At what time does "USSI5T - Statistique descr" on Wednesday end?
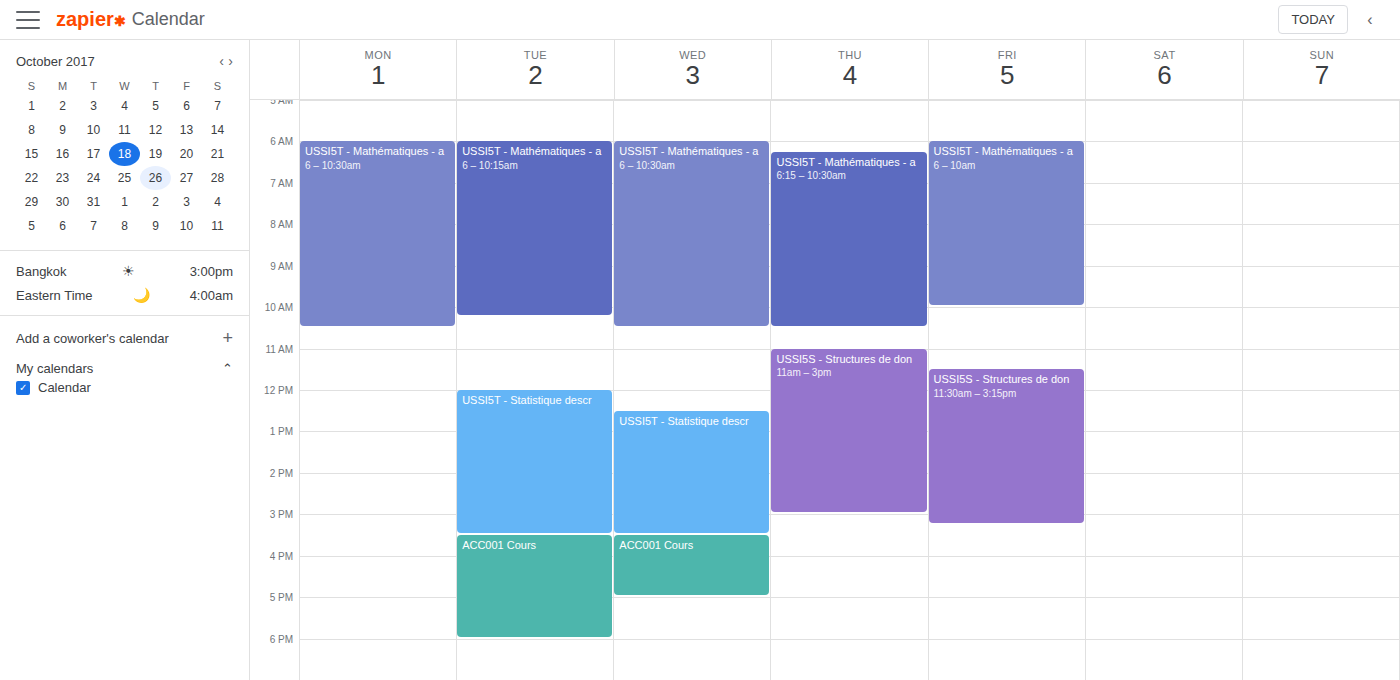
3:30 PM